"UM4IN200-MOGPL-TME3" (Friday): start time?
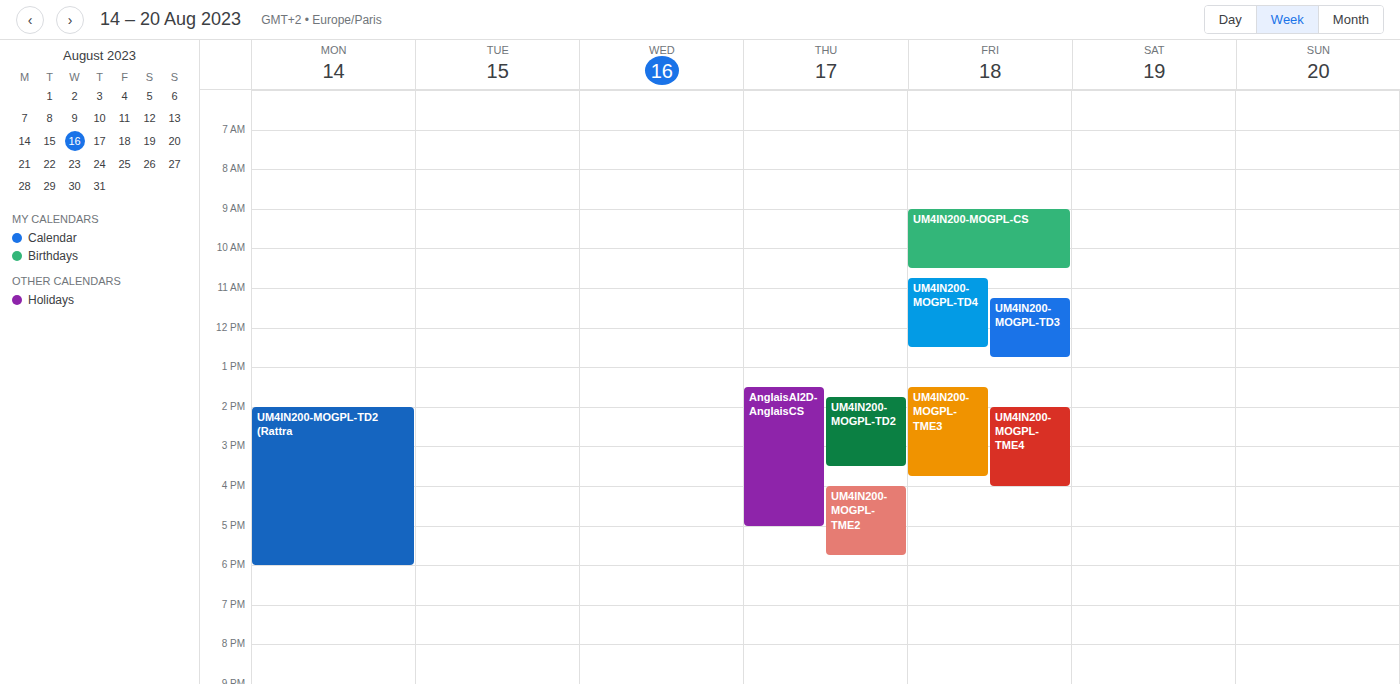
1:30 PM